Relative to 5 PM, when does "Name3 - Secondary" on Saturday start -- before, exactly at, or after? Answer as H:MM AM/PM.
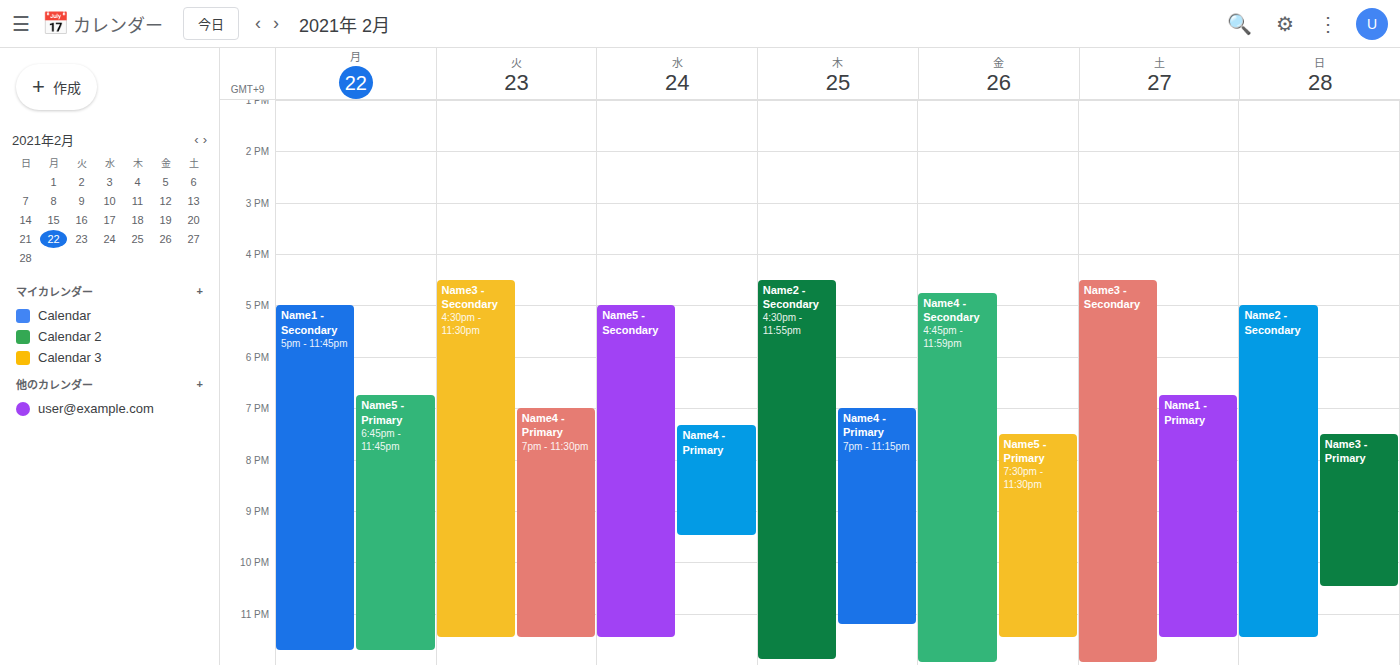
4:30 PM -- before 5 PM, 30 minutes above the 5 PM line.